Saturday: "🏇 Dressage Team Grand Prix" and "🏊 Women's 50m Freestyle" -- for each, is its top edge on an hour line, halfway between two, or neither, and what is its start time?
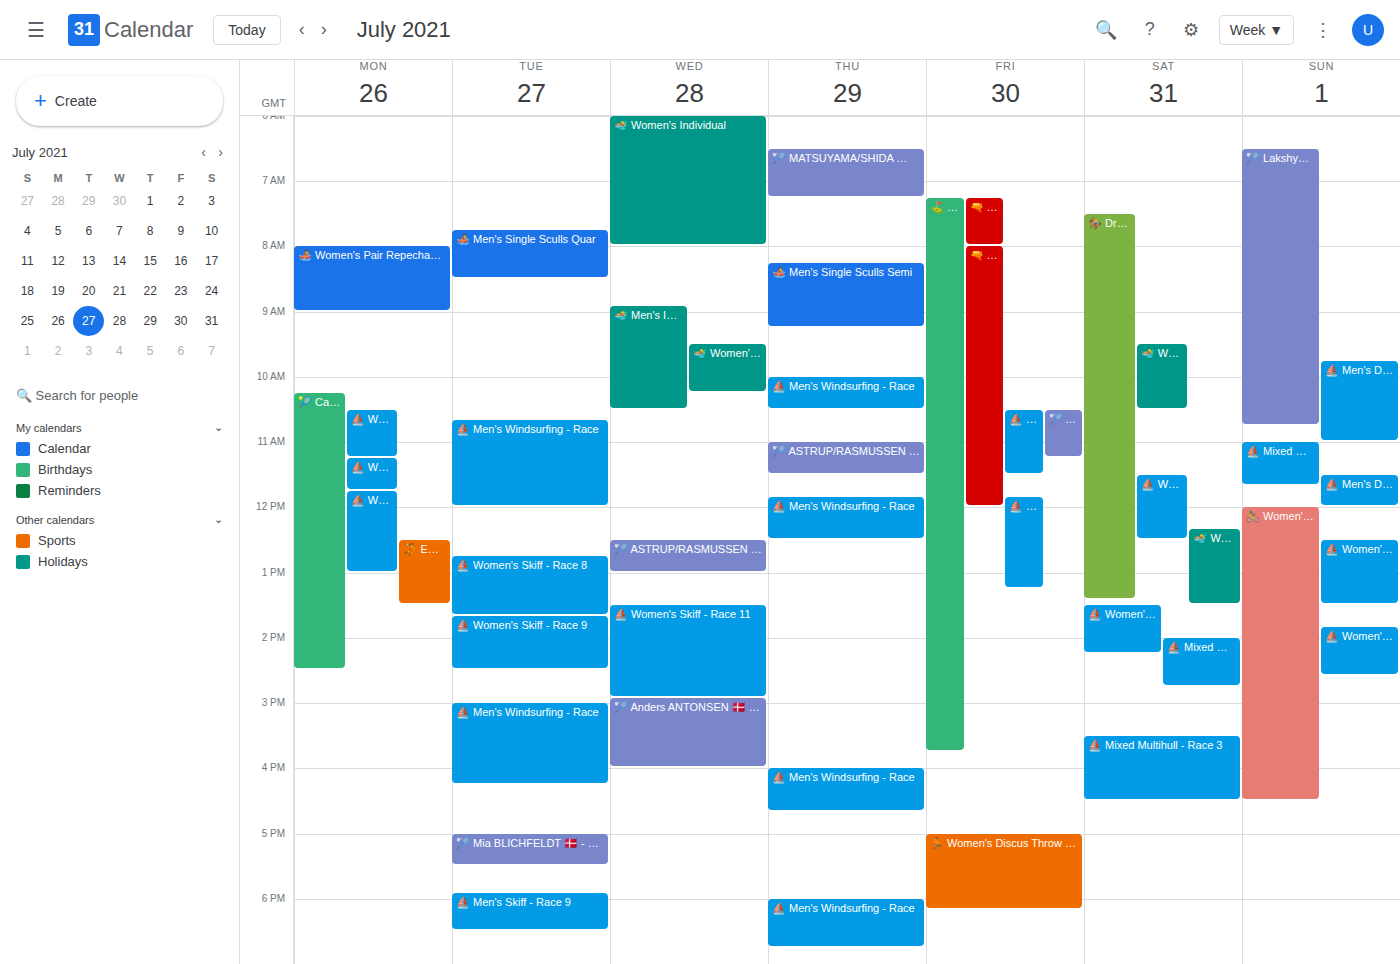
"🏇 Dressage Team Grand Prix": 7:30 AM, halfway between the 7 AM and 8 AM lines. "🏊 Women's 50m Freestyle": 9:30 AM, halfway between the 9 AM and 10 AM lines.